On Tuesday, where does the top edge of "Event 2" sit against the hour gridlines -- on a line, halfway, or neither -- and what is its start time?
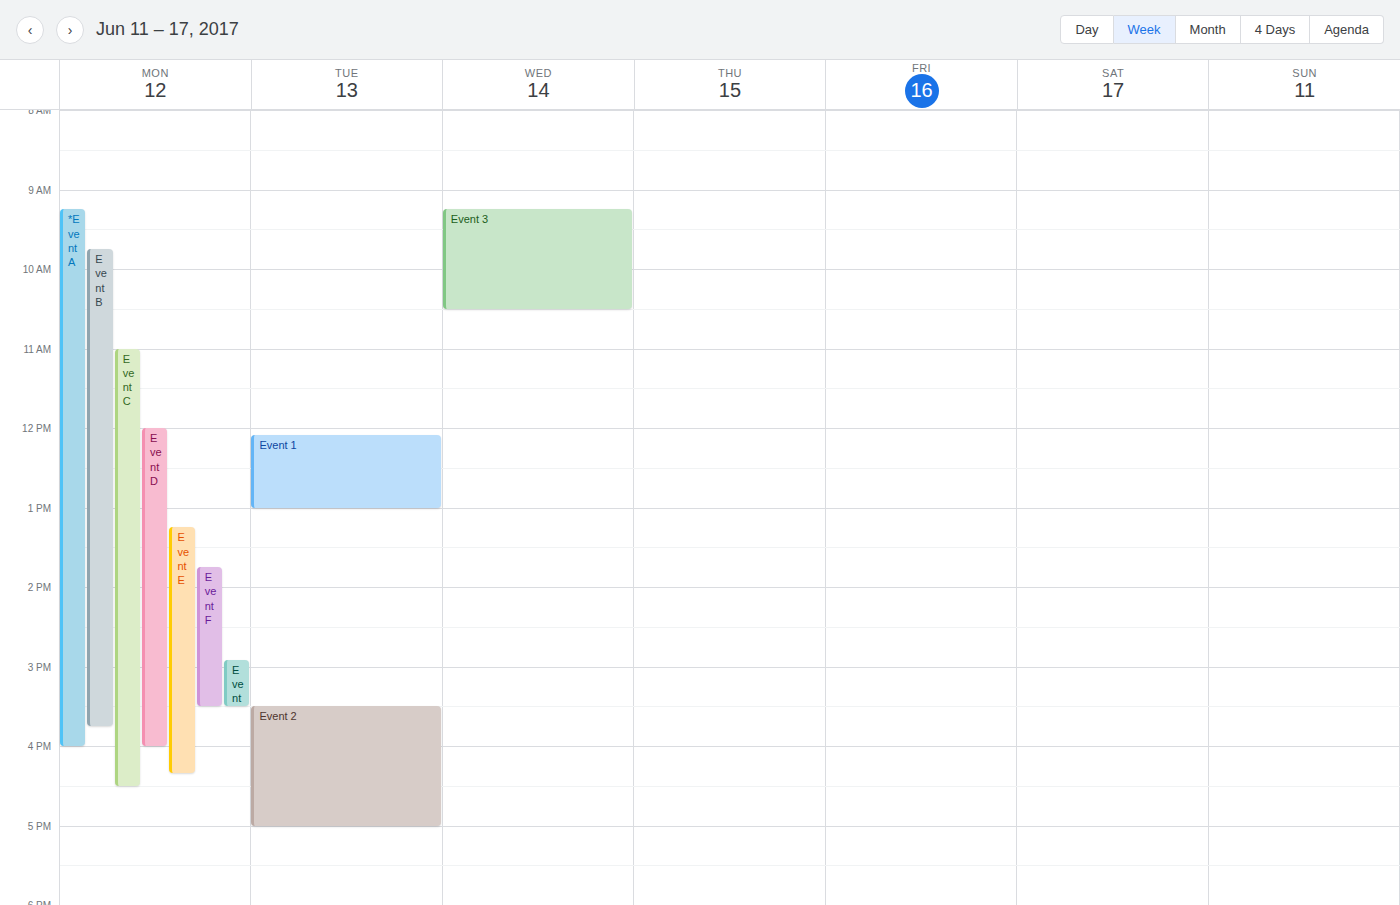
3:30 PM -- halfway between the 3 PM and 4 PM lines.